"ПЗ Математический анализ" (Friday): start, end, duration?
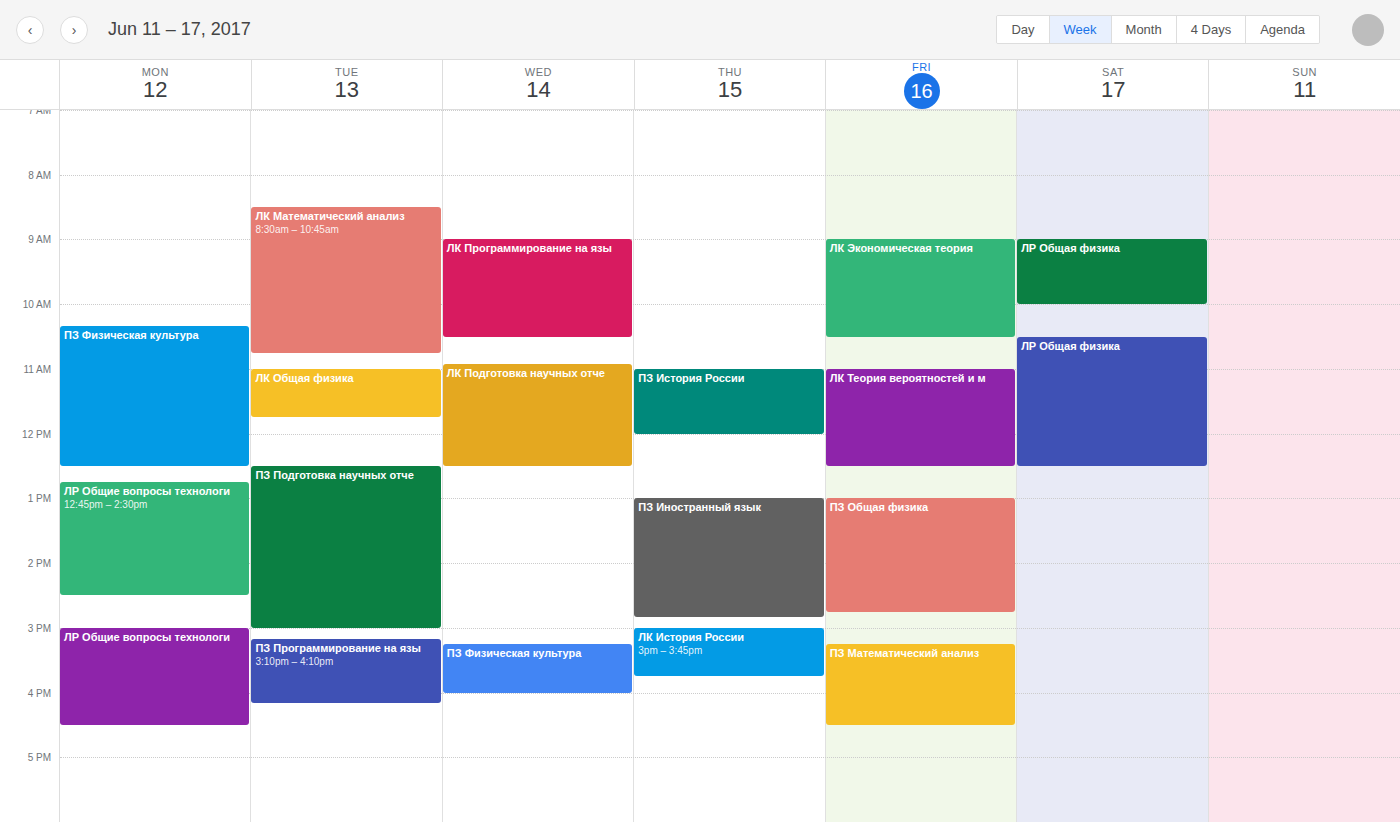
3:15 PM to 4:30 PM, 1 hour 15 minutes